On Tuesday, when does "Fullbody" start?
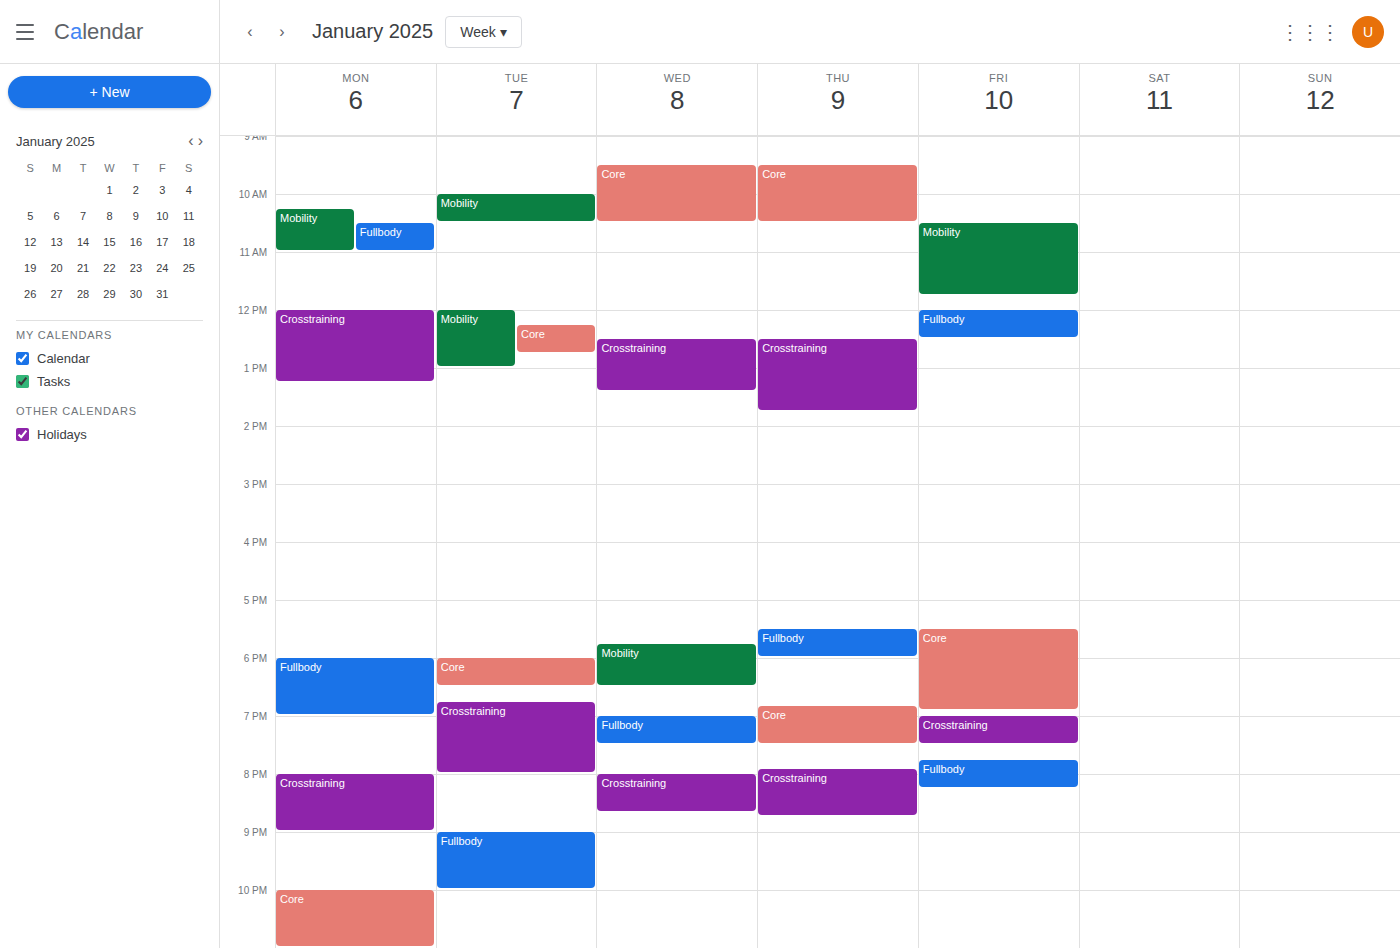
9:00 PM